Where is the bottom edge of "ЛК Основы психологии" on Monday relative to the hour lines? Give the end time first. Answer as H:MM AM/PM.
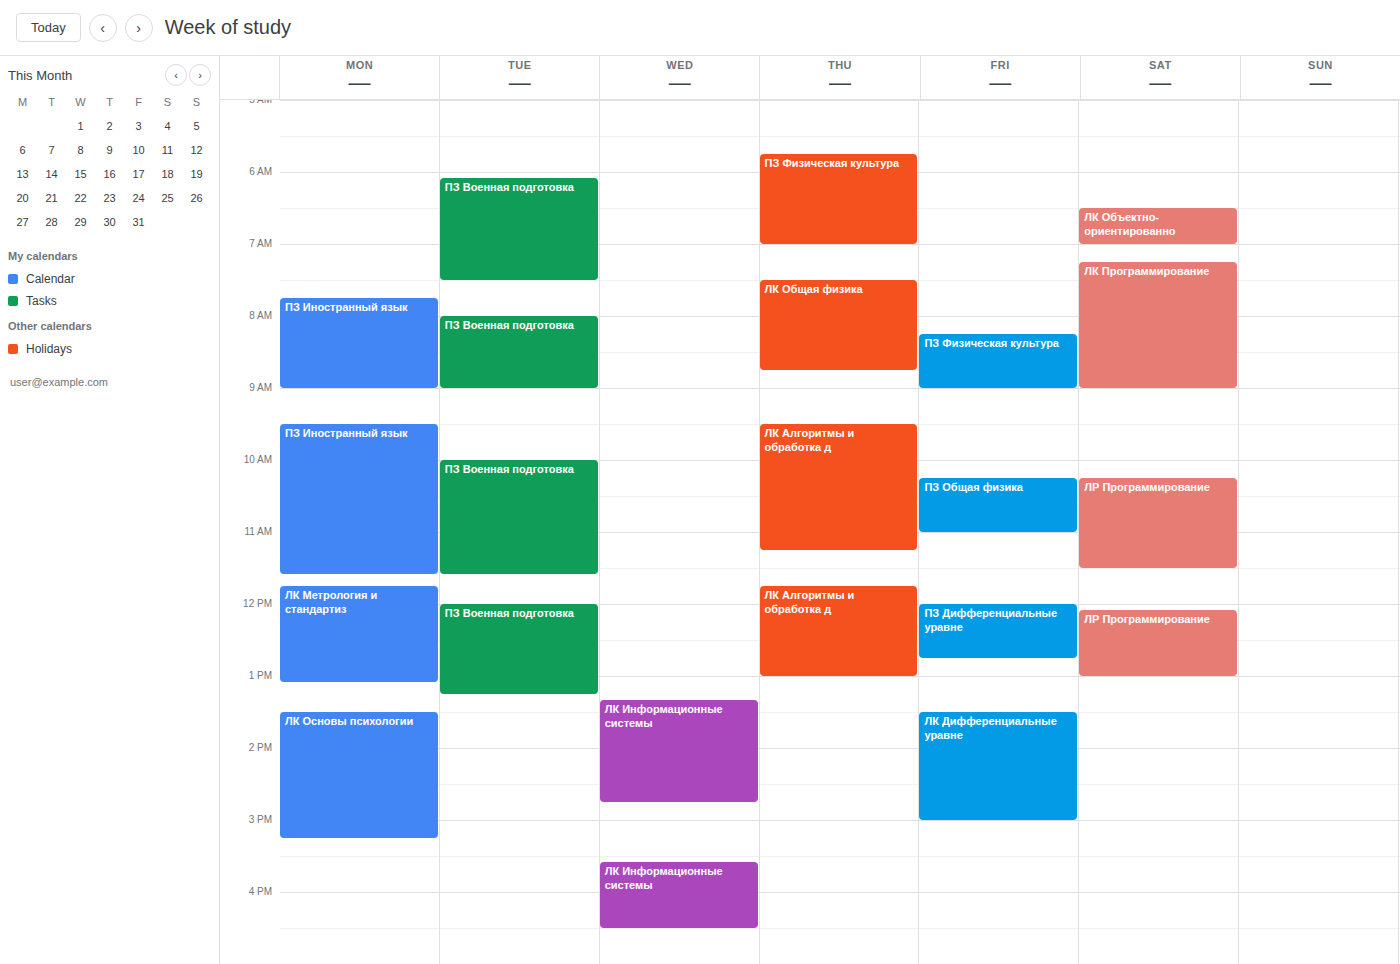
3:15 PM -- neither: a quarter of the way from the 3 PM line to the 4 PM line.